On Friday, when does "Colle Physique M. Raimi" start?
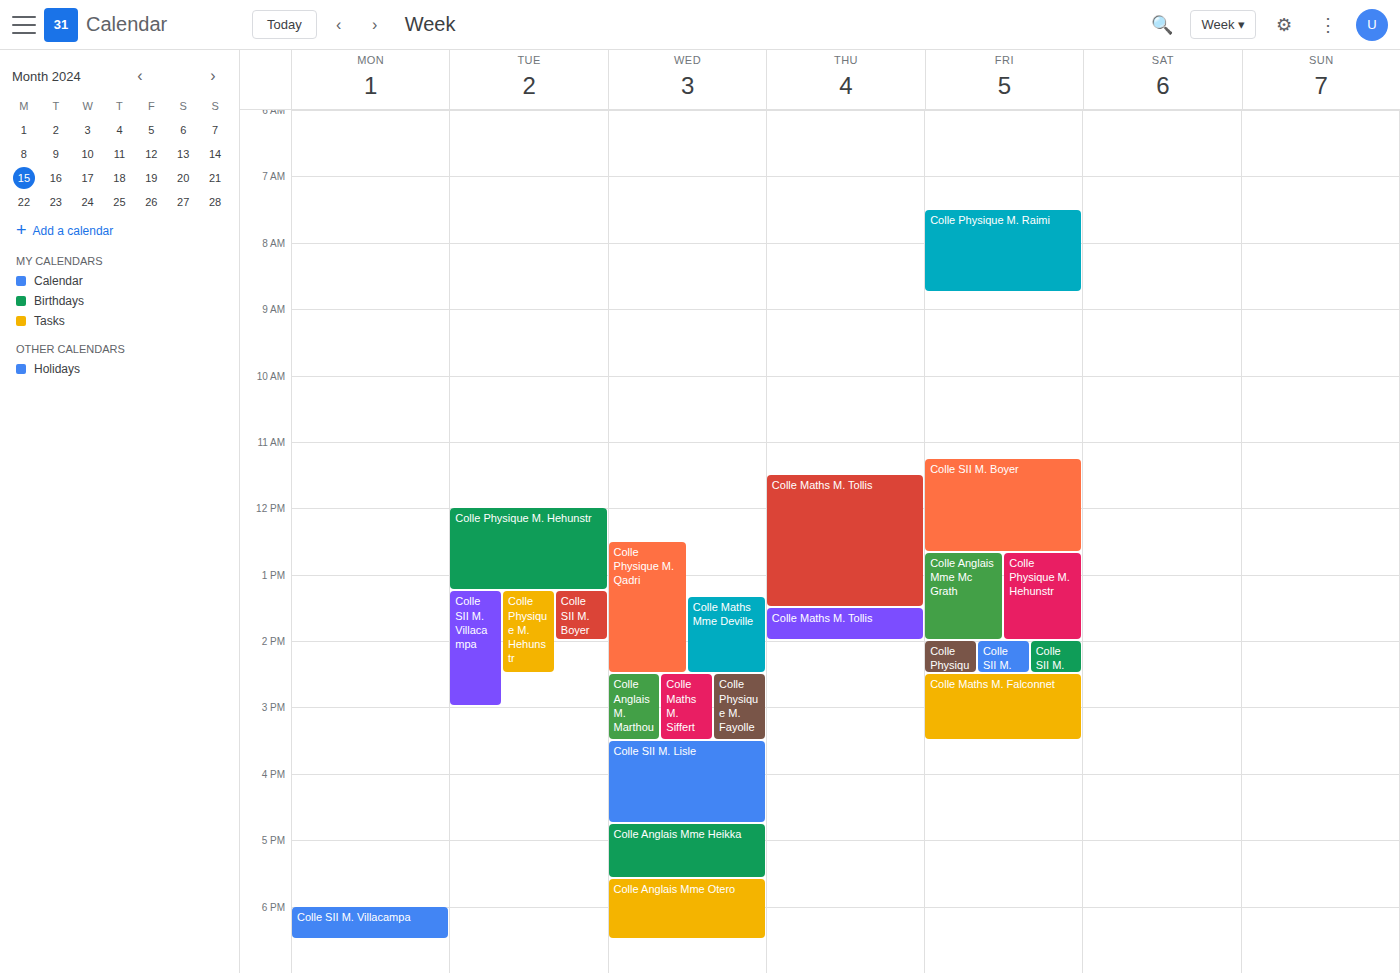
07:30